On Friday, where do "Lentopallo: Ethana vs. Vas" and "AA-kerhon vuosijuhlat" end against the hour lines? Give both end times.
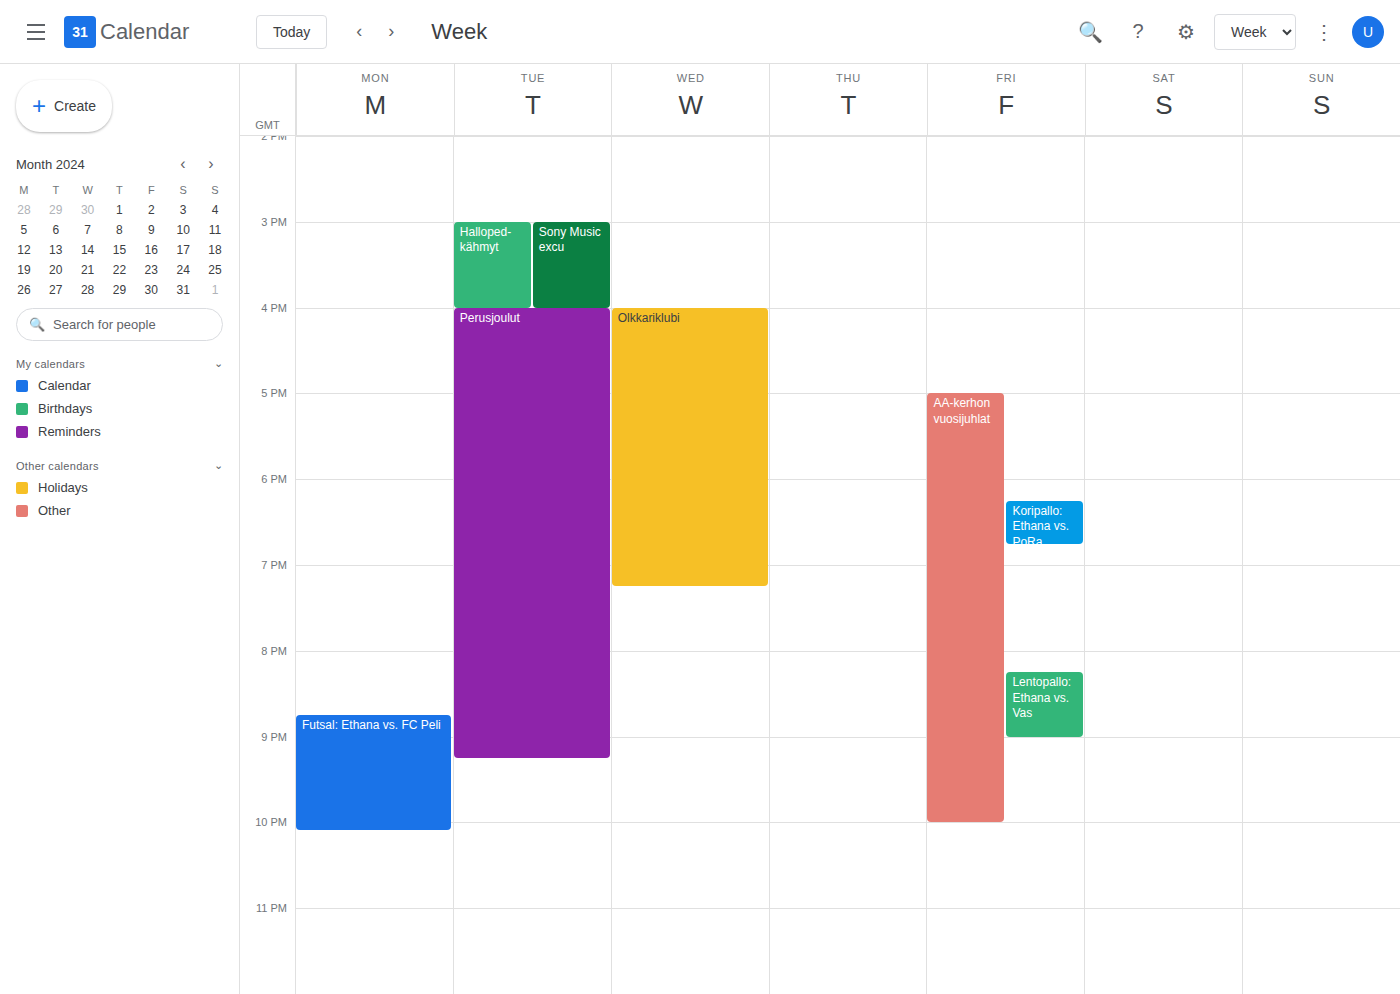
"Lentopallo: Ethana vs. Vas": 9:00 PM, exactly on the 9 PM line. "AA-kerhon vuosijuhlat": 10:00 PM, exactly on the 10 PM line.